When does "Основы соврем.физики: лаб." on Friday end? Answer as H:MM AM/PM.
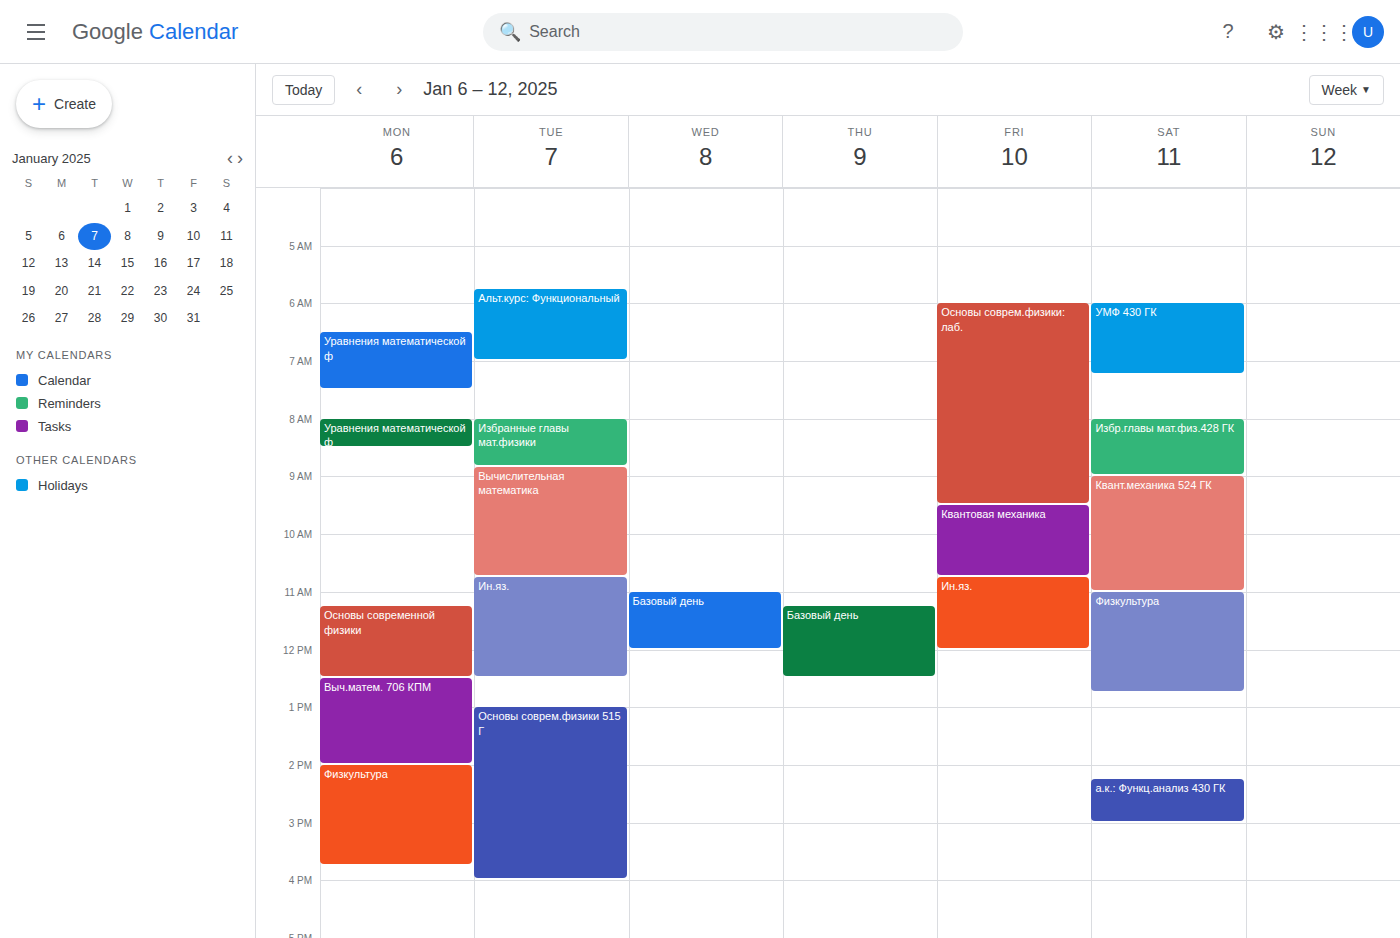
9:30 AM